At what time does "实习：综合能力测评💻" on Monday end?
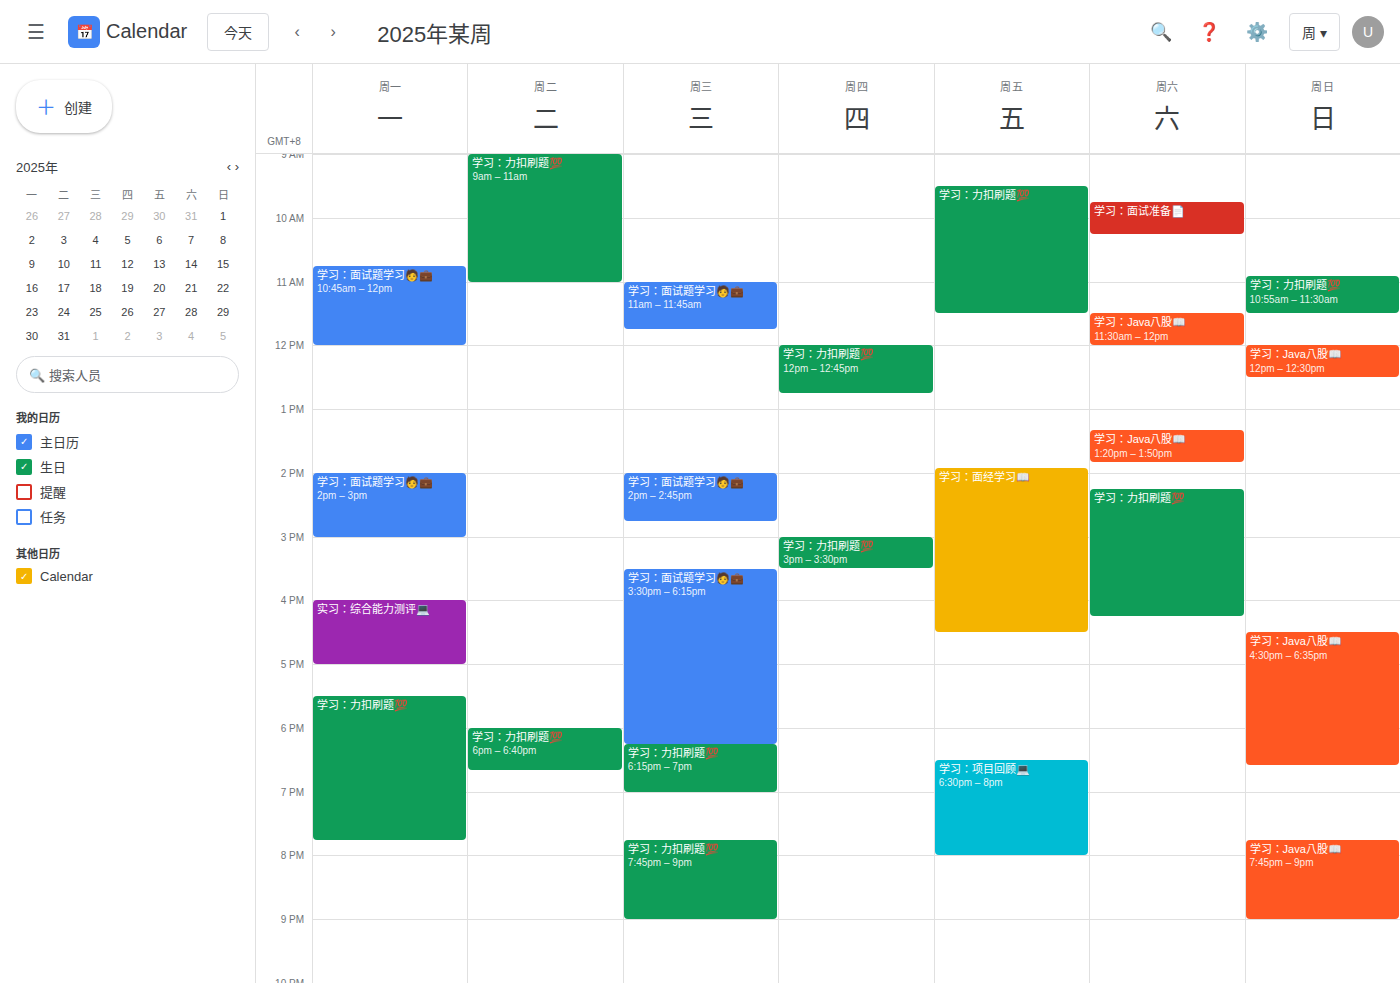
5:00 PM